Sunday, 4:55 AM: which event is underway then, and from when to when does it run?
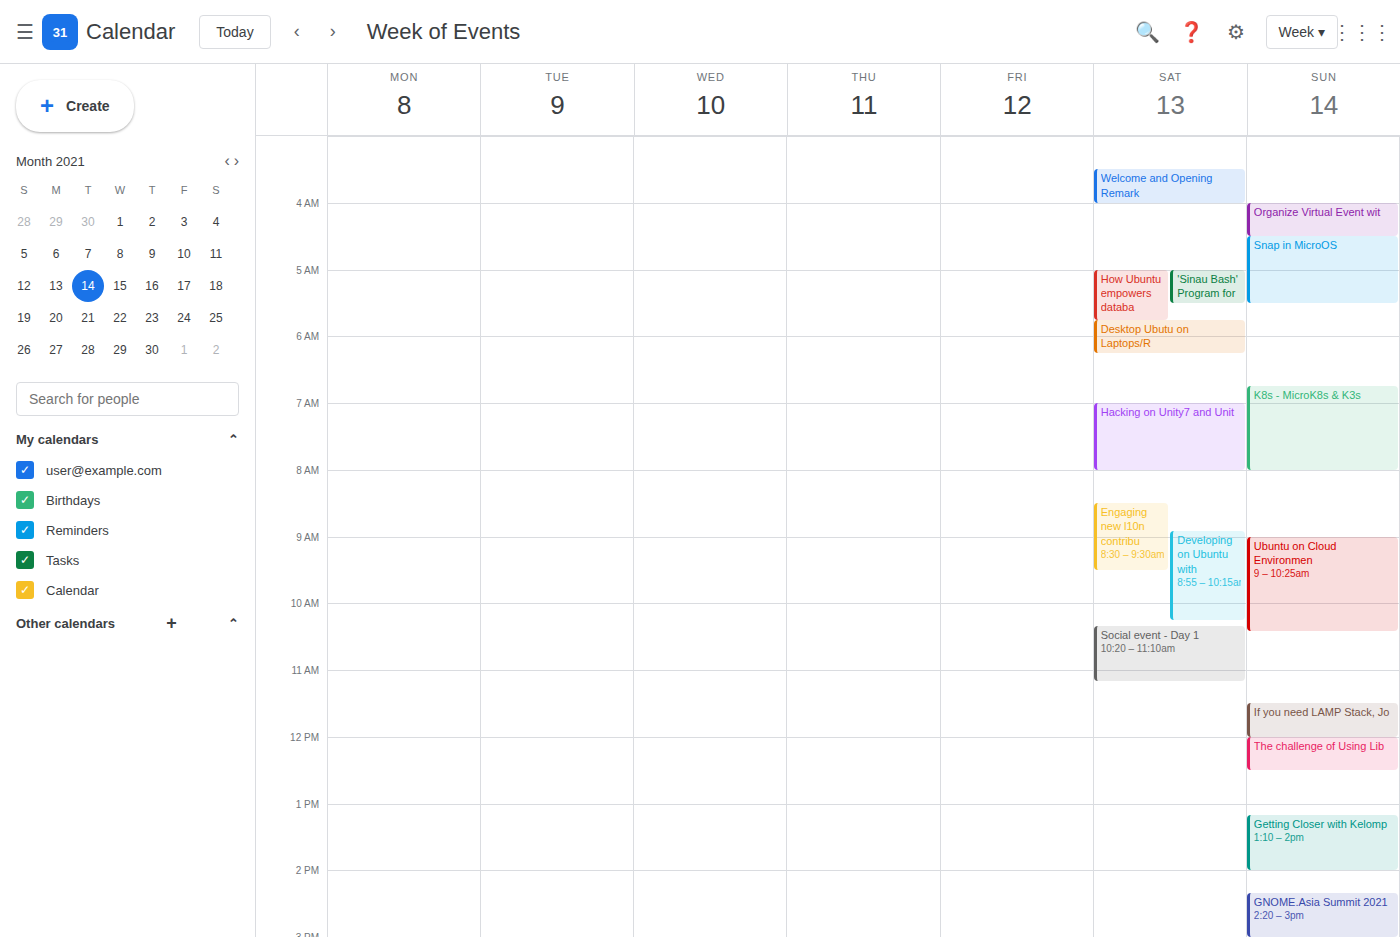
"Snap in MicroOS", 4:30 AM to 5:30 AM